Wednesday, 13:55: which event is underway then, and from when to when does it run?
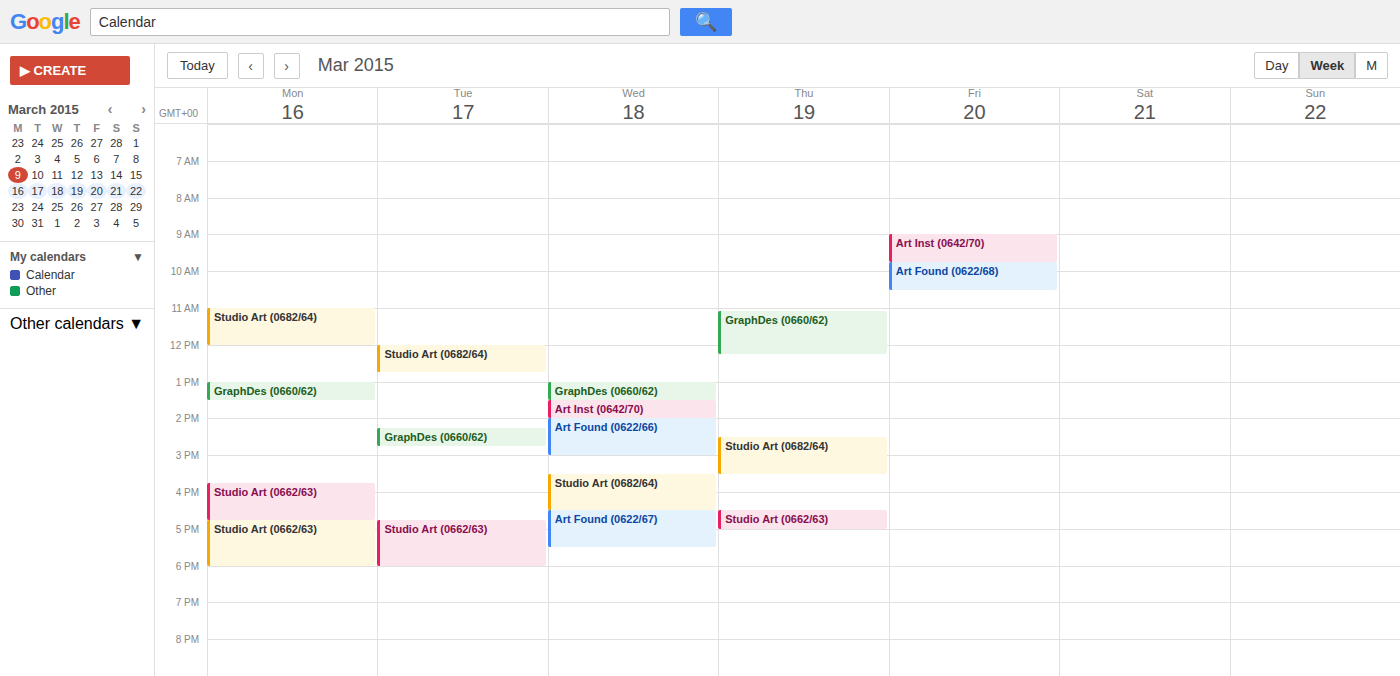
"Art Inst (0642/70)", 13:30 to 14:00